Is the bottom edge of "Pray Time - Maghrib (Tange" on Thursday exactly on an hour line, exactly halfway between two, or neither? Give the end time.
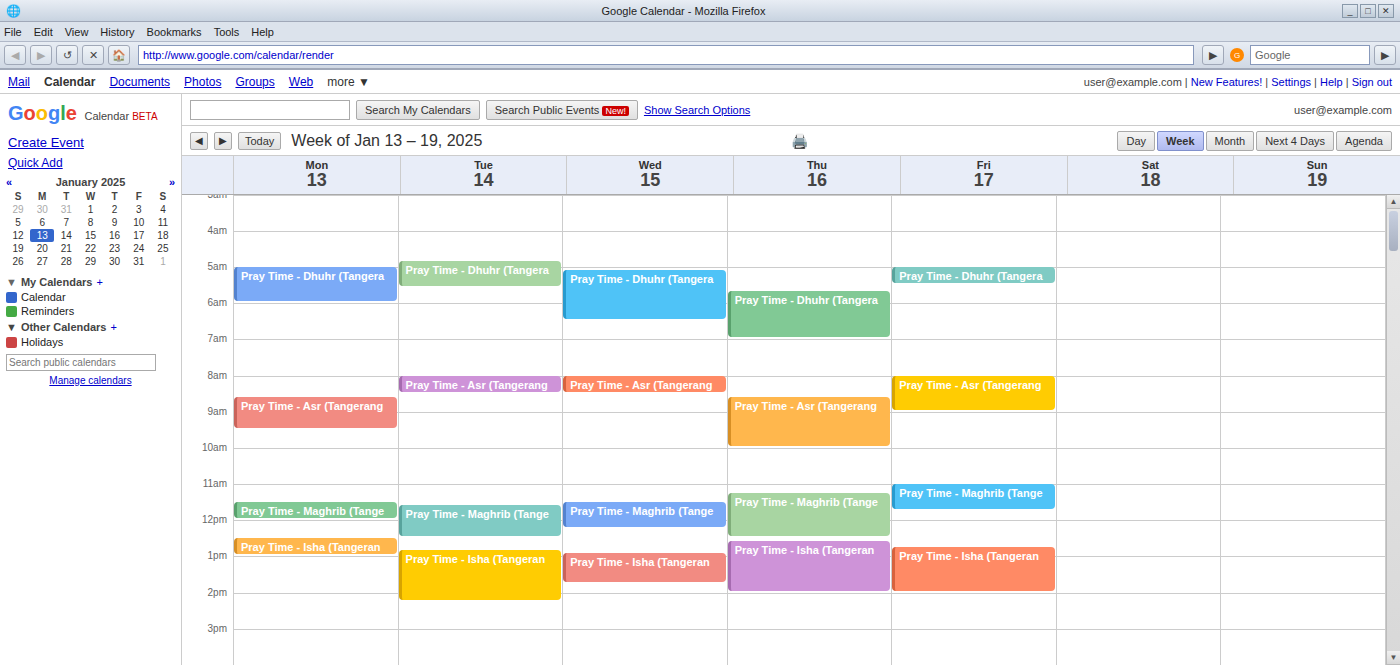
12:30 PM -- halfway between the 12 PM and 1 PM lines.